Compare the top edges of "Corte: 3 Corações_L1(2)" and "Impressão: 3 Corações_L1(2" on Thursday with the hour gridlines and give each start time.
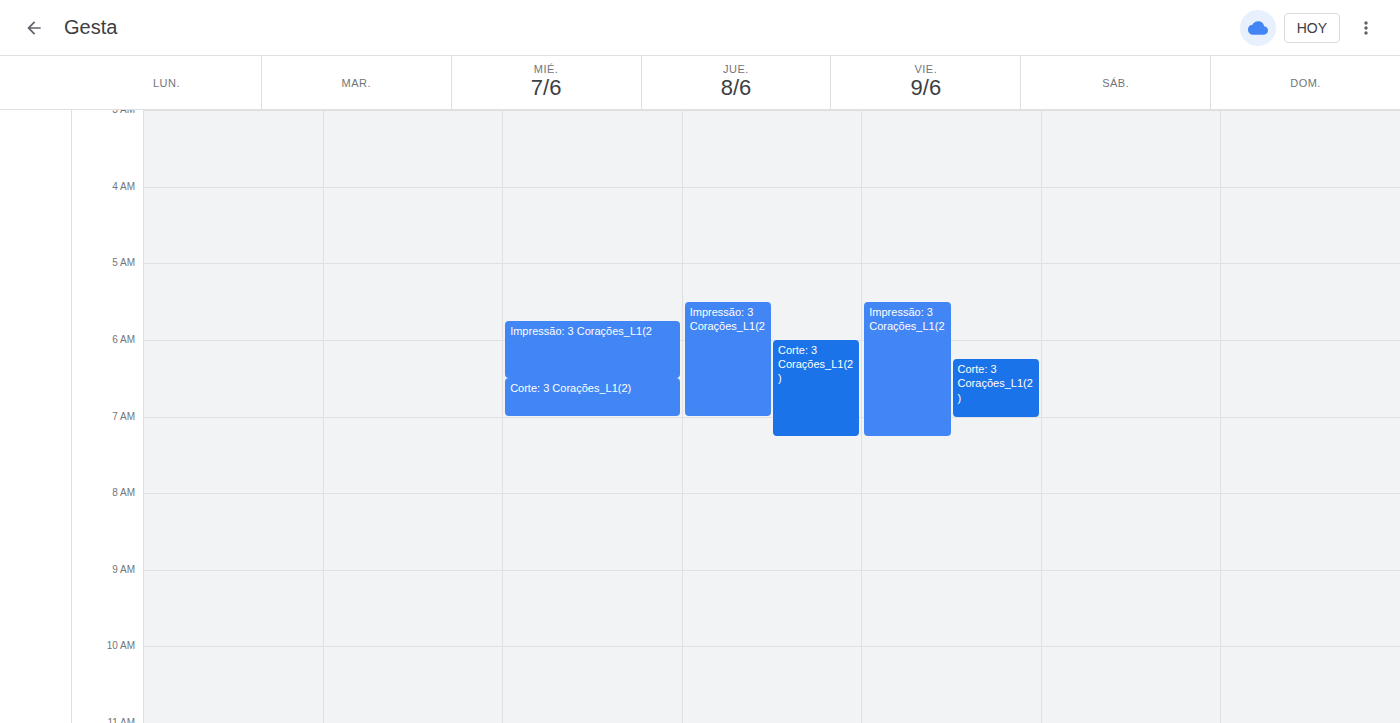
"Corte: 3 Corações_L1(2)": 6:00 AM, exactly on the 6 AM line. "Impressão: 3 Corações_L1(2": 5:30 AM, halfway between the 5 AM and 6 AM lines.